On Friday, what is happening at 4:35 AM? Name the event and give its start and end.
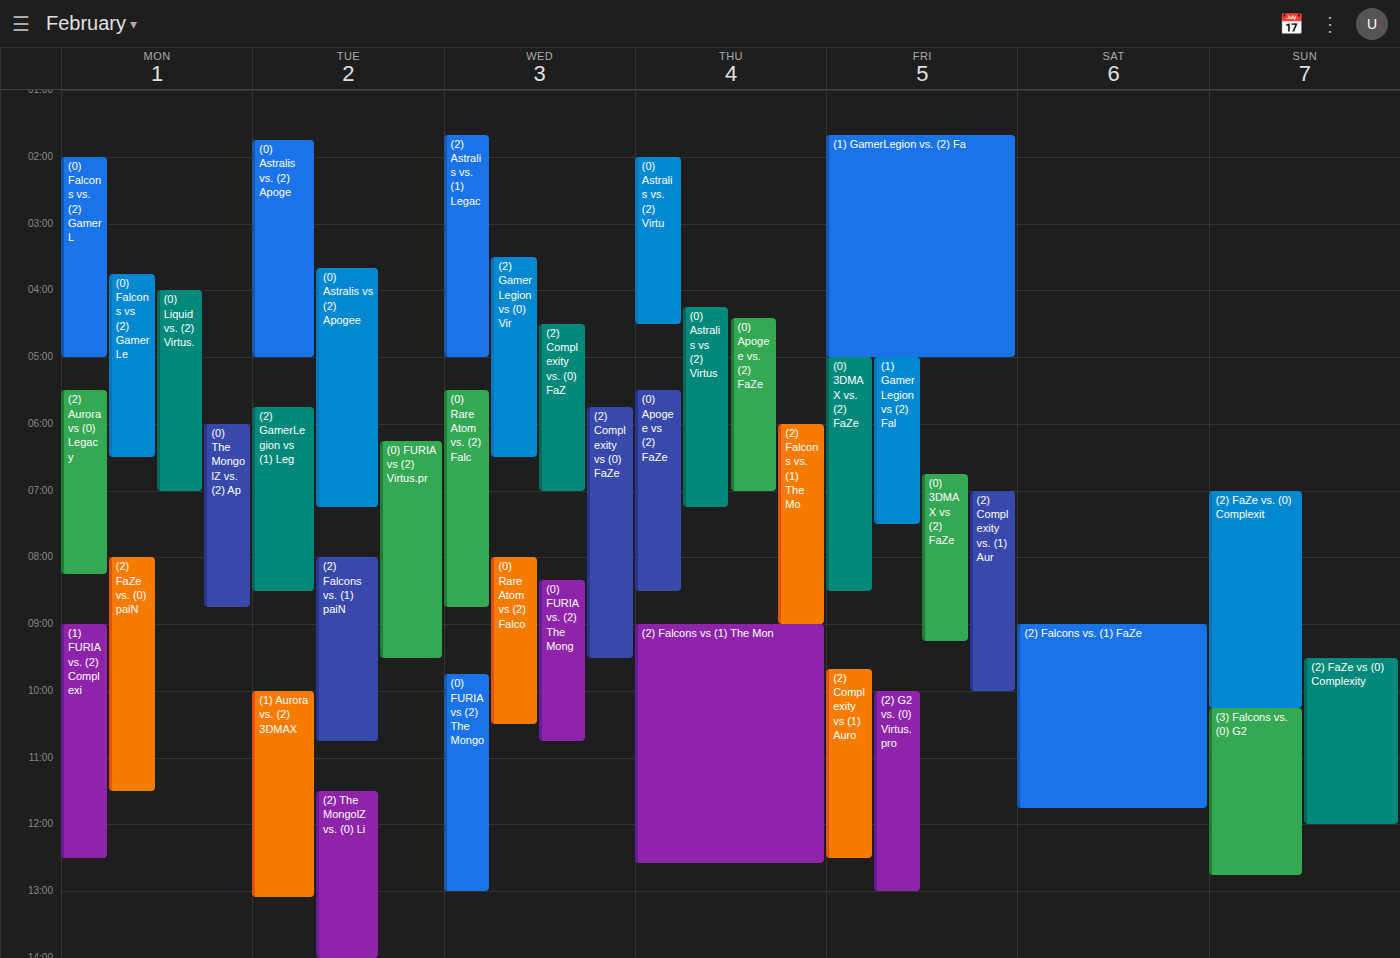
"(1) GamerLegion vs. (2) Fa", 1:40 AM to 5:00 AM